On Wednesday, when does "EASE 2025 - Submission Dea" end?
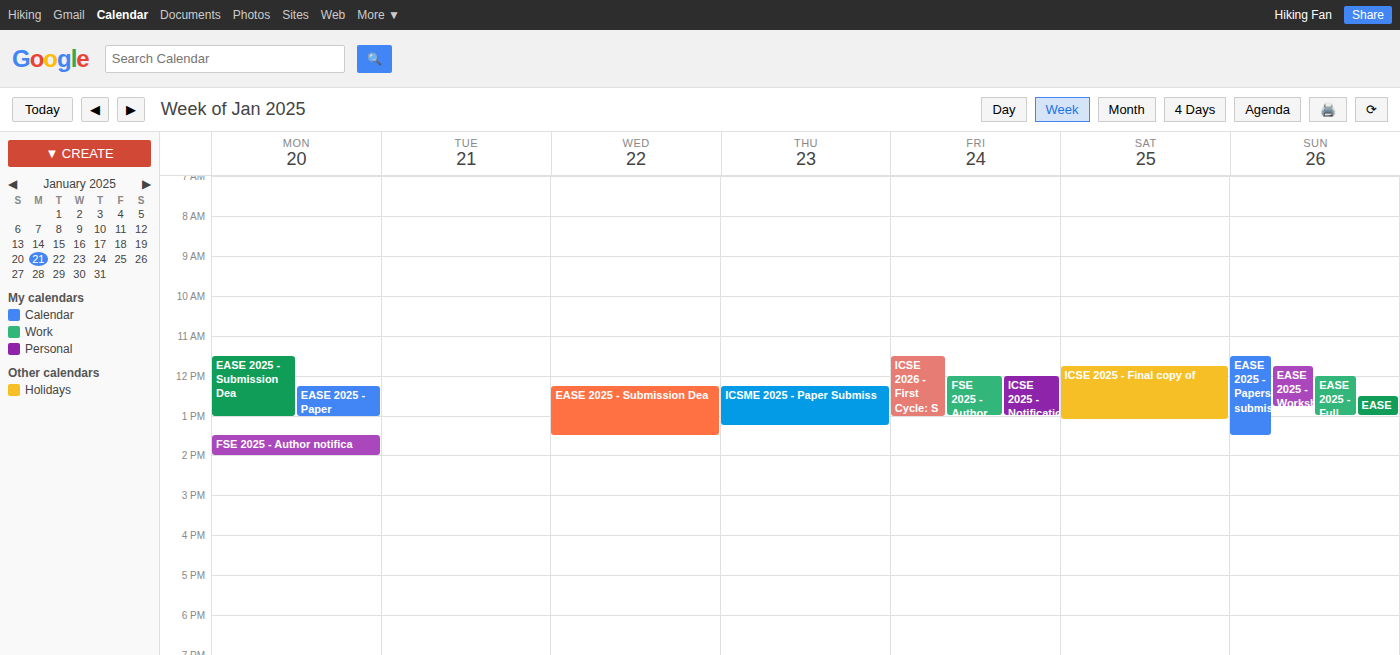
1:30 PM